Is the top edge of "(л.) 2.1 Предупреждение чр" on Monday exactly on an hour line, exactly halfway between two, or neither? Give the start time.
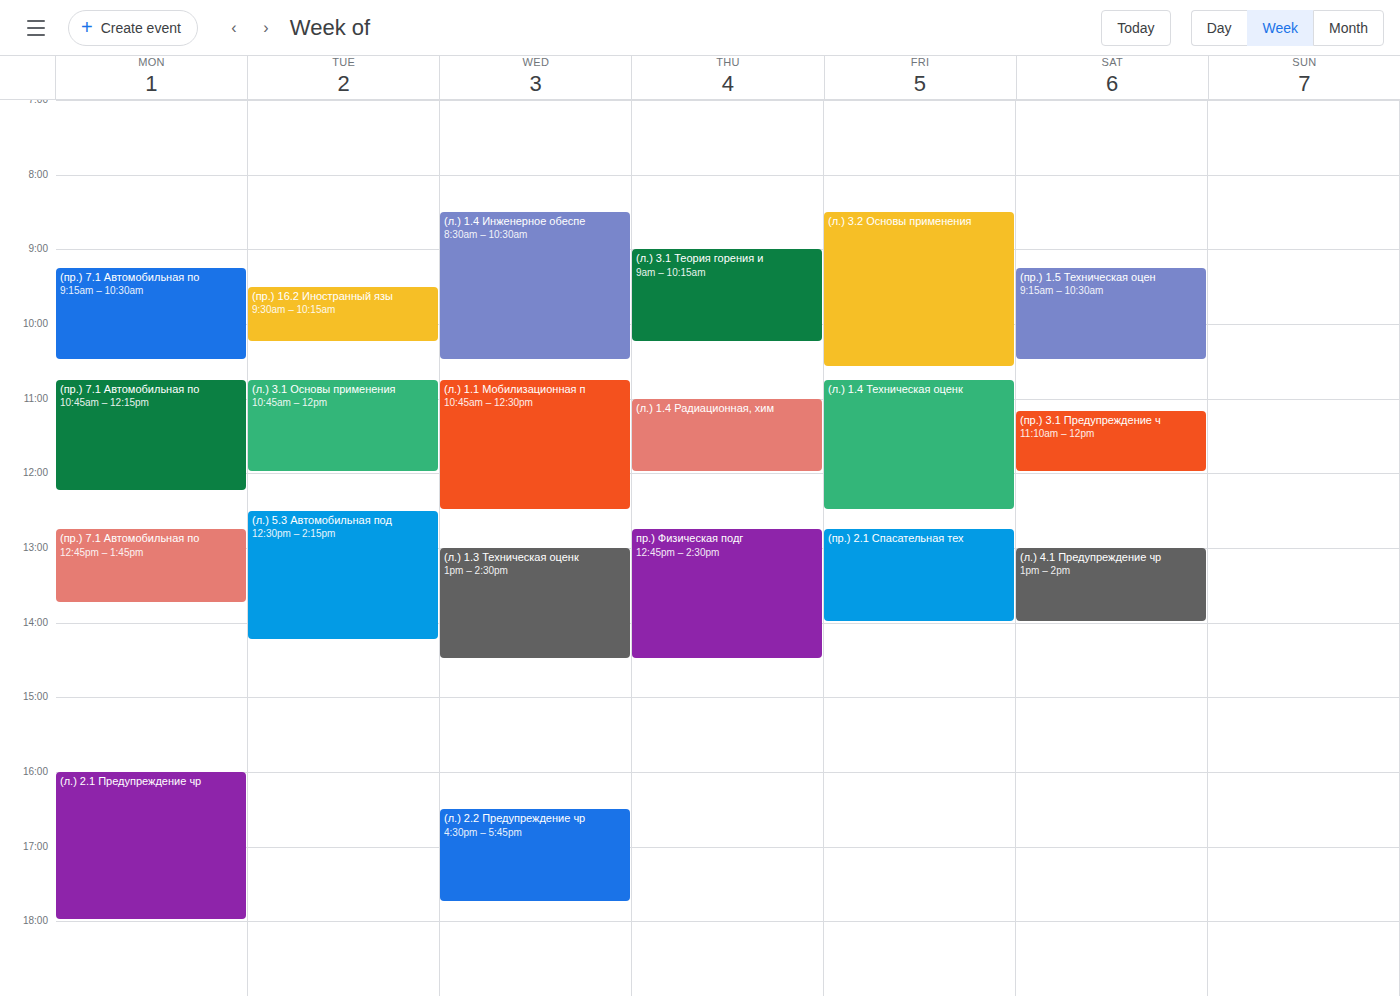
4:00 PM -- exactly on the 4 PM line.